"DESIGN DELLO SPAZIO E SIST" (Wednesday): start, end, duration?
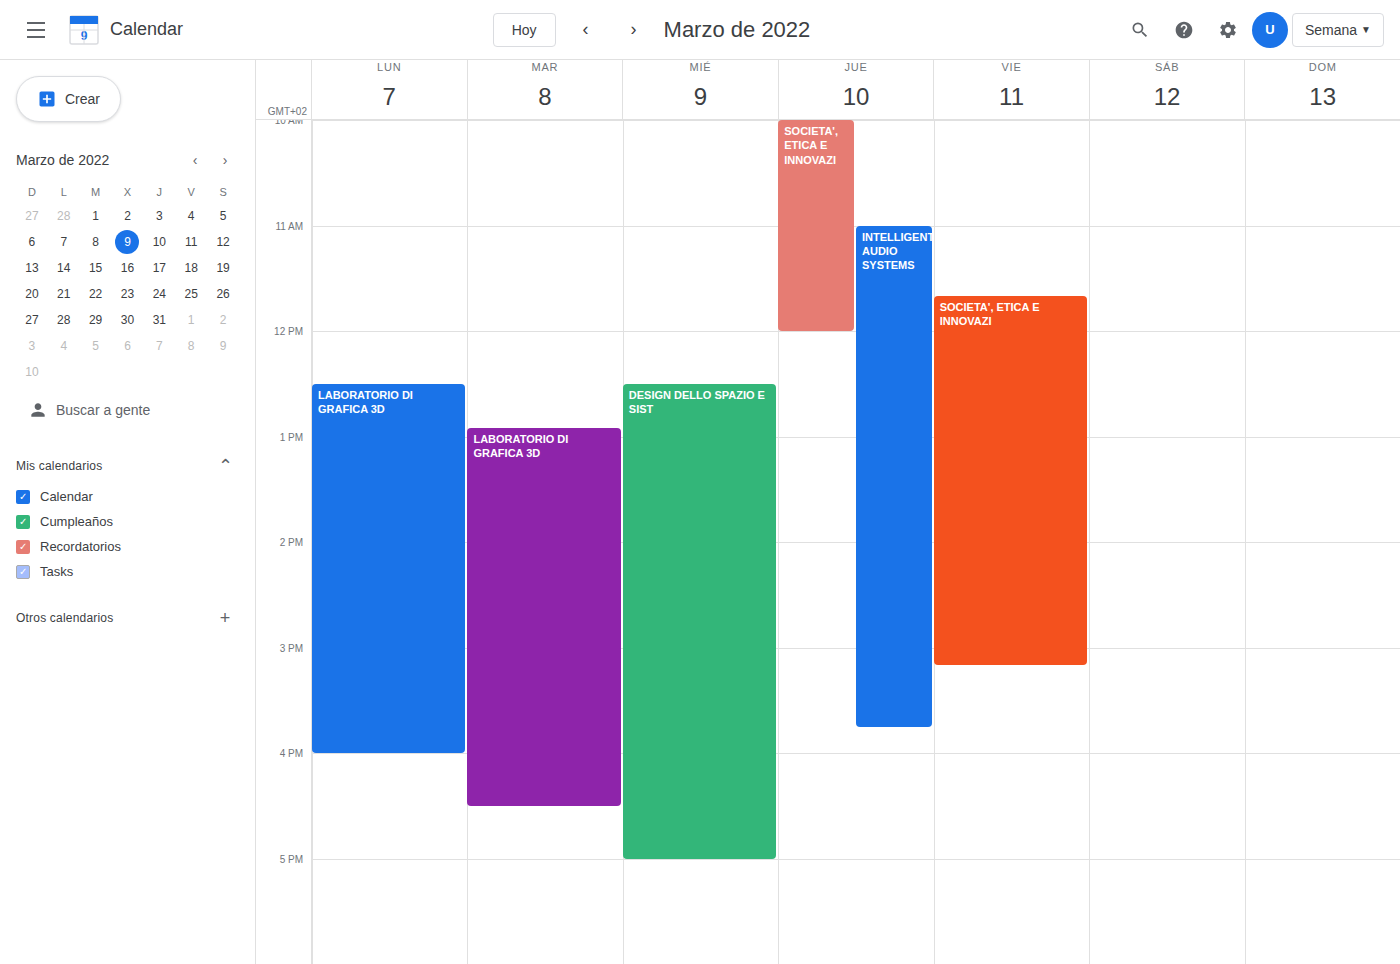
12:30 PM to 5:00 PM, 4 hours 30 minutes